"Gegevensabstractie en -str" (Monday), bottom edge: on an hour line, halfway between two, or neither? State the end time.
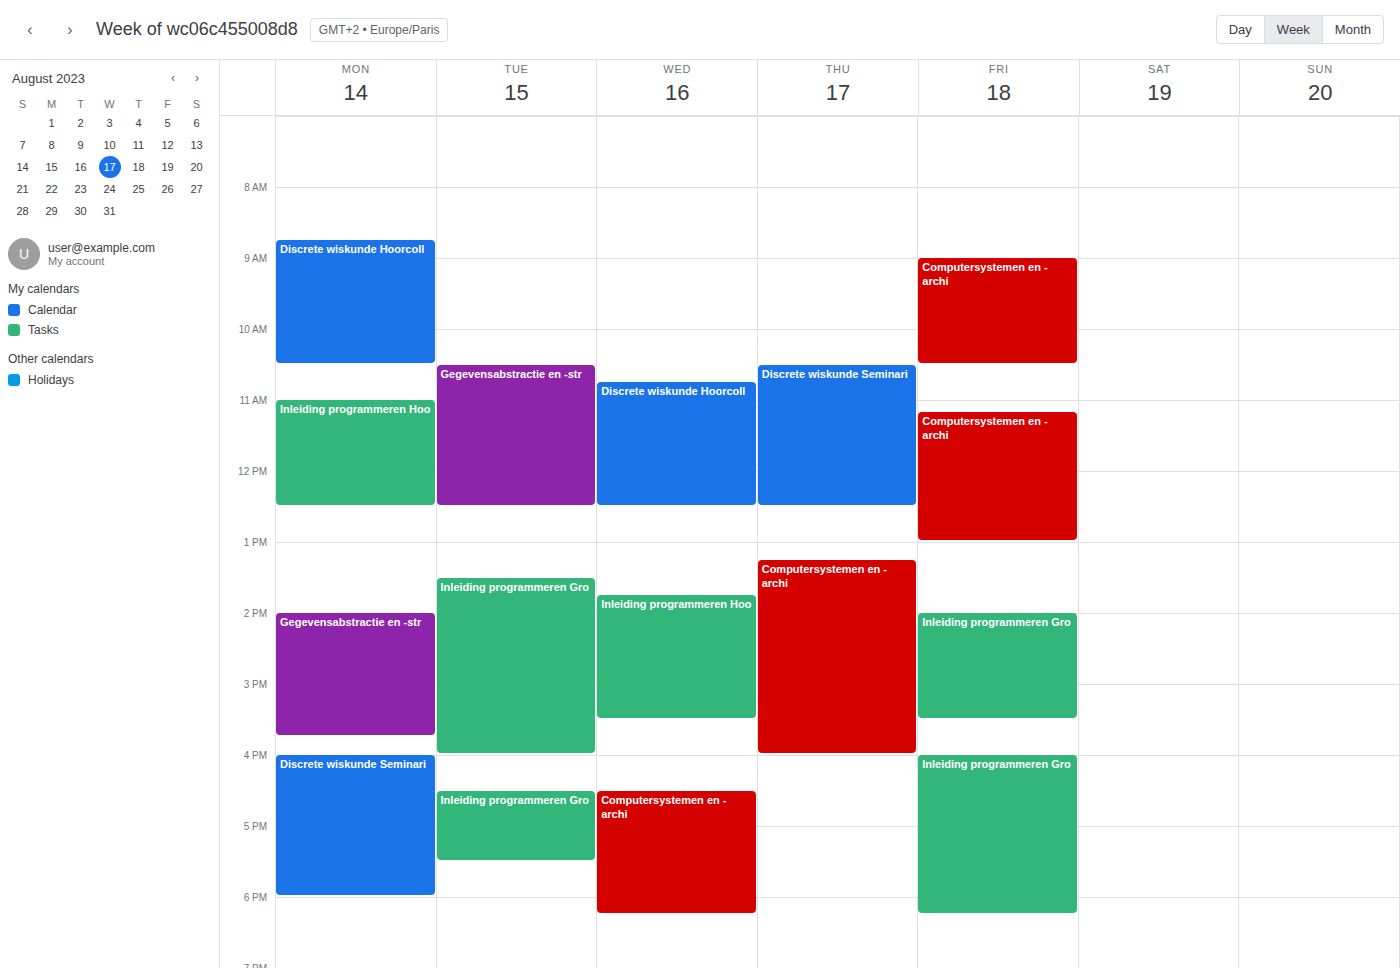
3:45 PM -- neither: three quarters of the way from the 3 PM line to the 4 PM line.